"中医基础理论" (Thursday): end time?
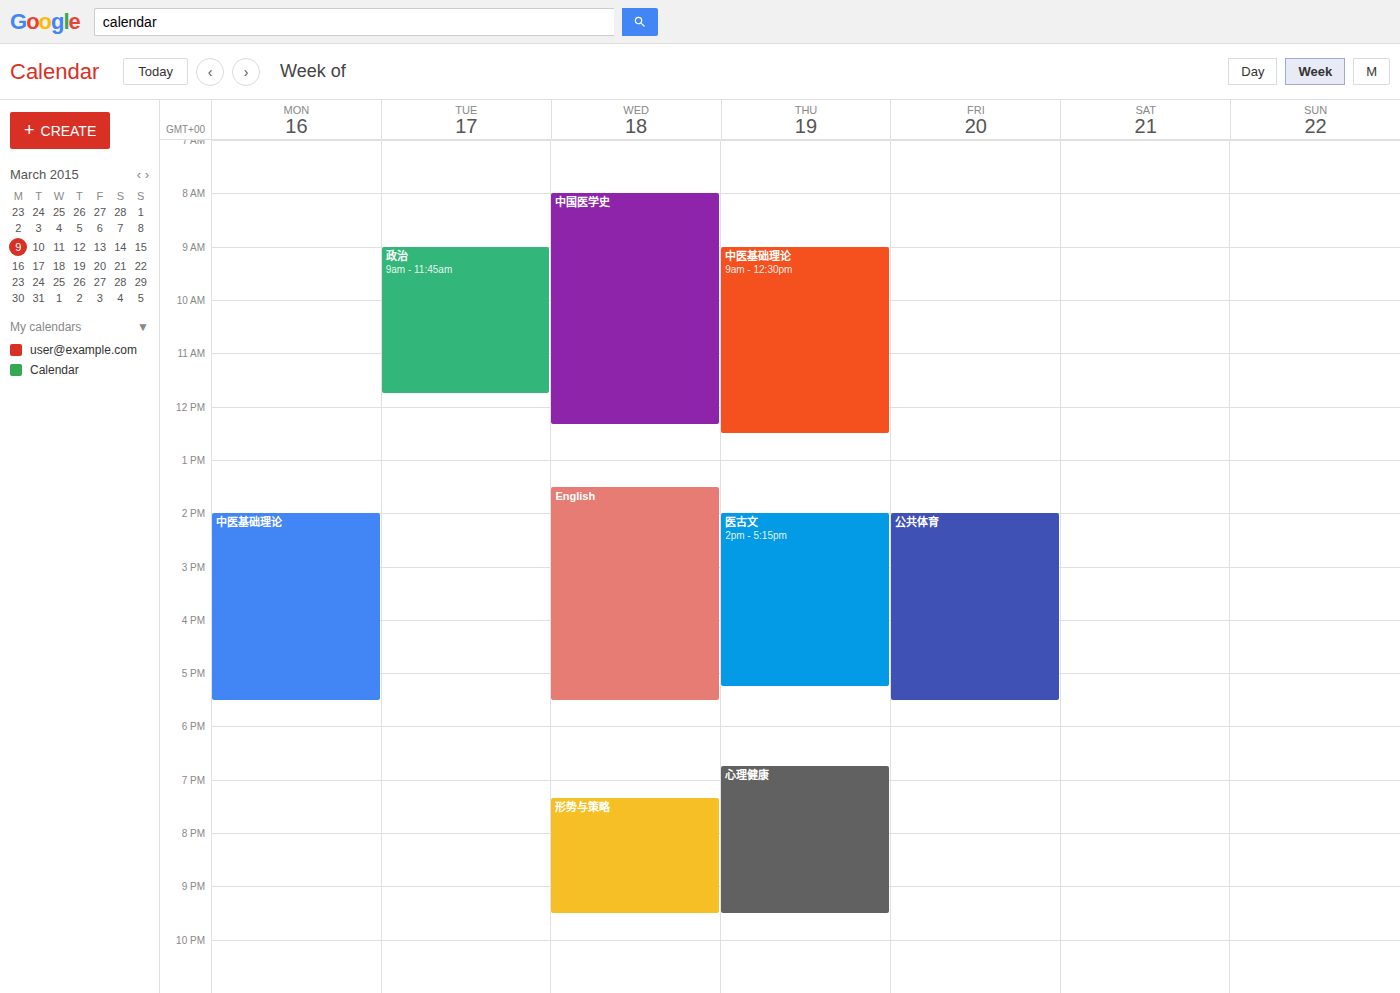
12:30 PM